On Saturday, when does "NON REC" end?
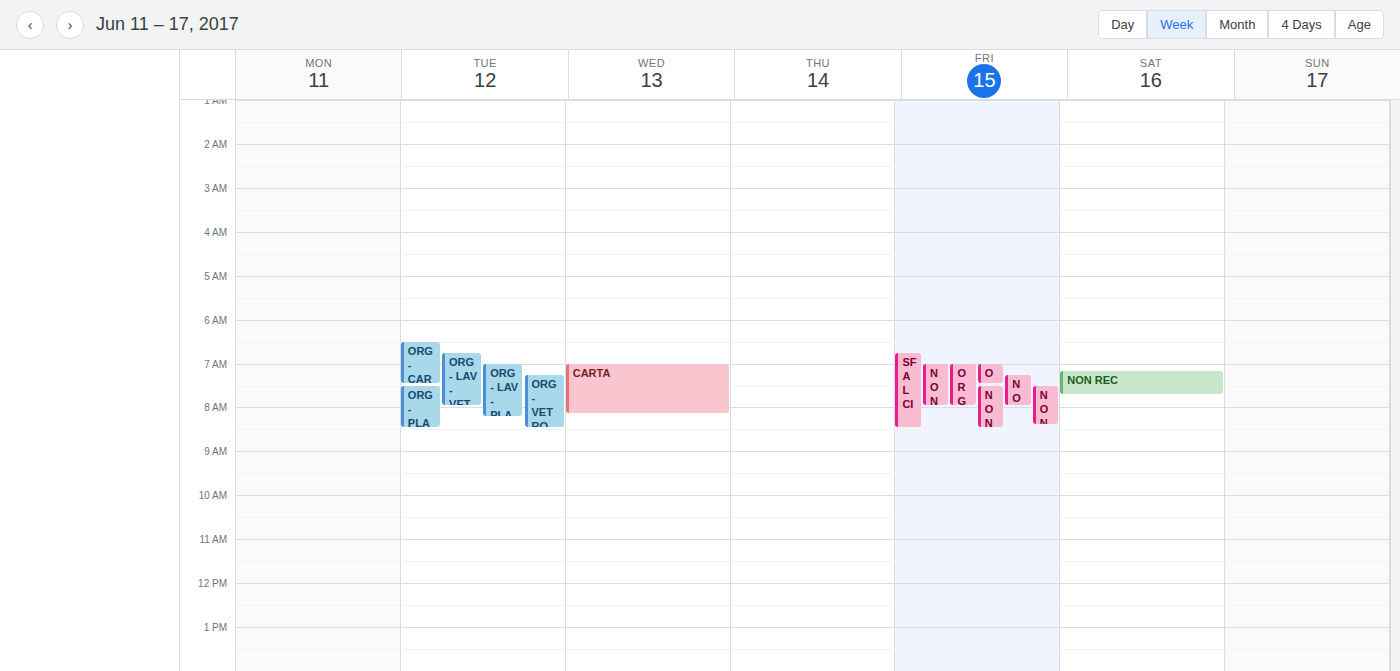
7:45 AM